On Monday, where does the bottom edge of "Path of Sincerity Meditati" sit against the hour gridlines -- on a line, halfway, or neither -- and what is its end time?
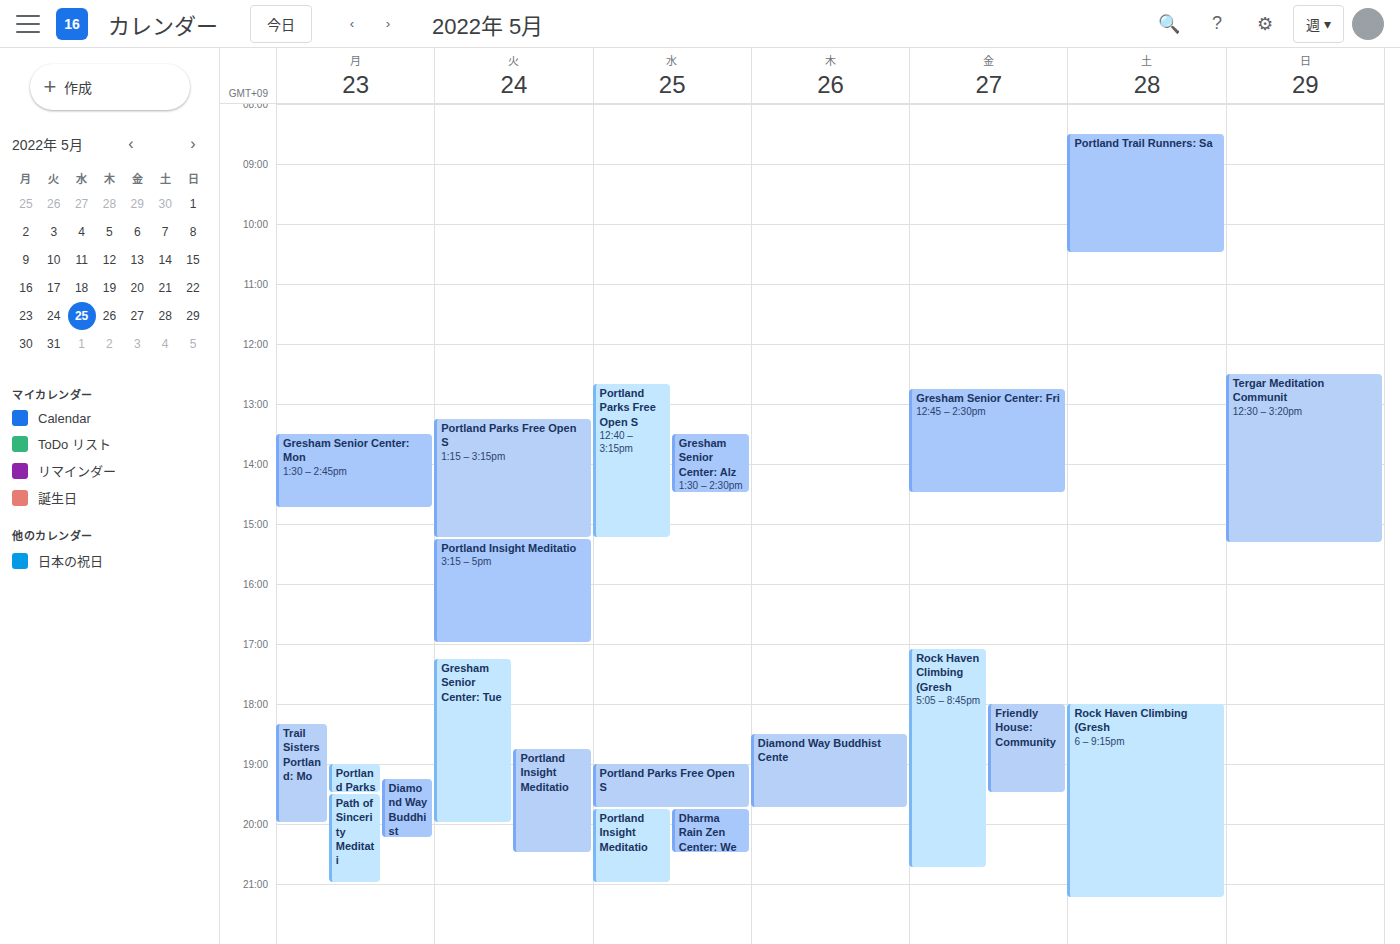
9:00 PM -- exactly on the 9 PM line.